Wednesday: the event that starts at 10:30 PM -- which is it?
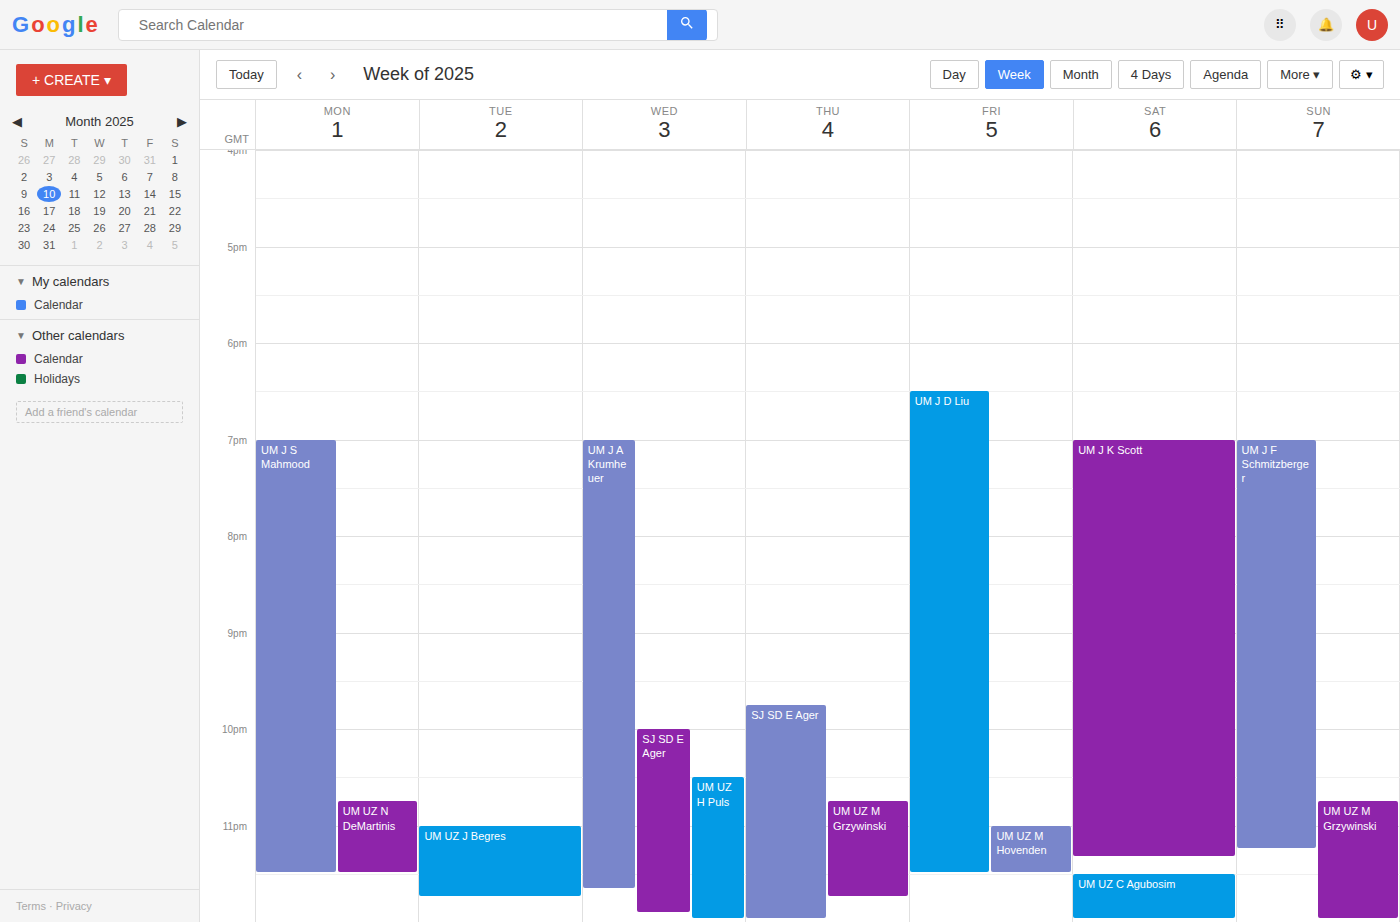
"UM UZ H Puls"